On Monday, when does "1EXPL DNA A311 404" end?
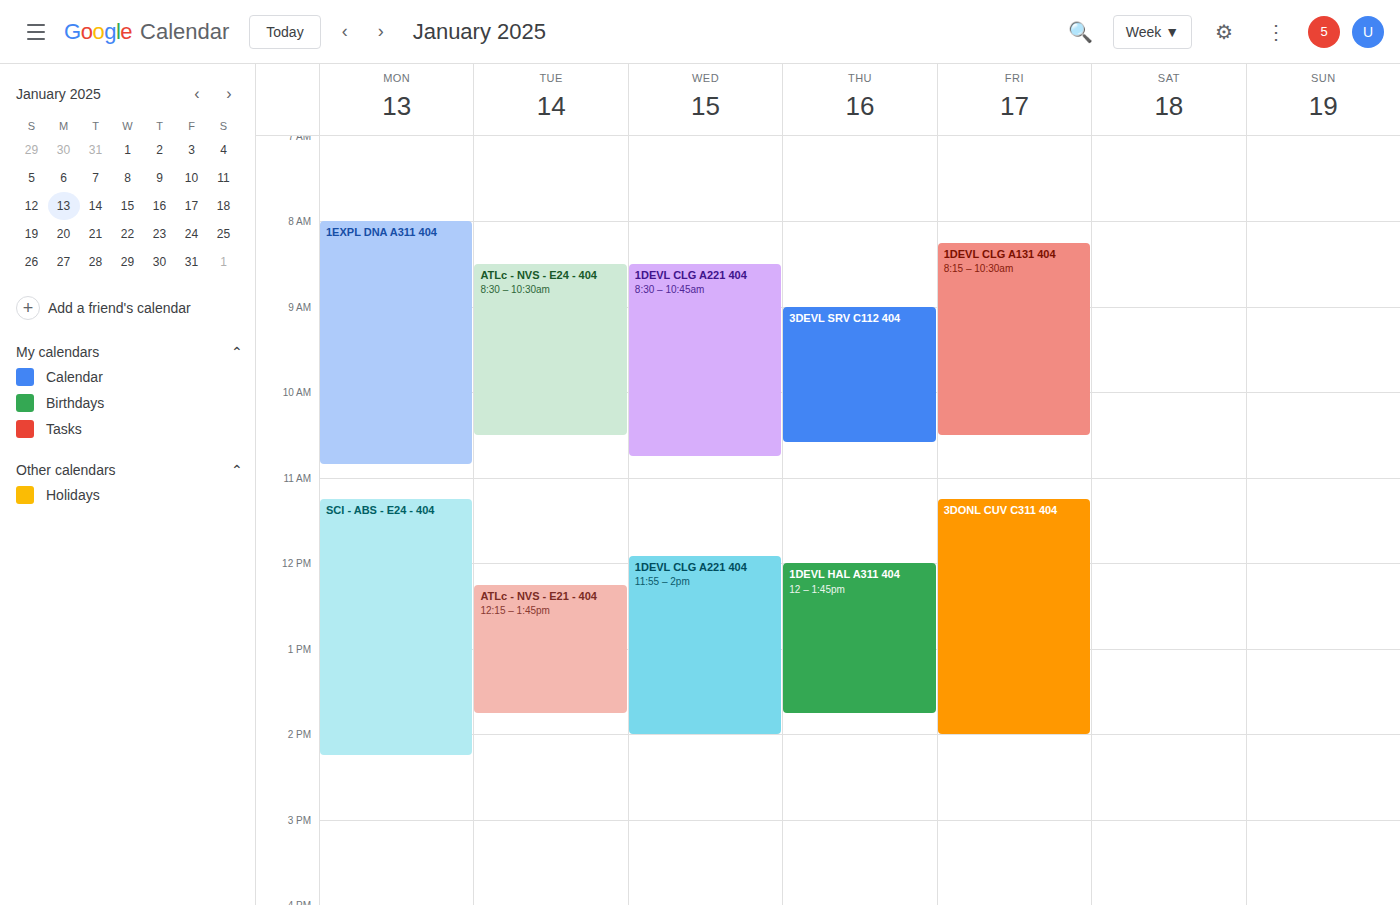
10:50 AM